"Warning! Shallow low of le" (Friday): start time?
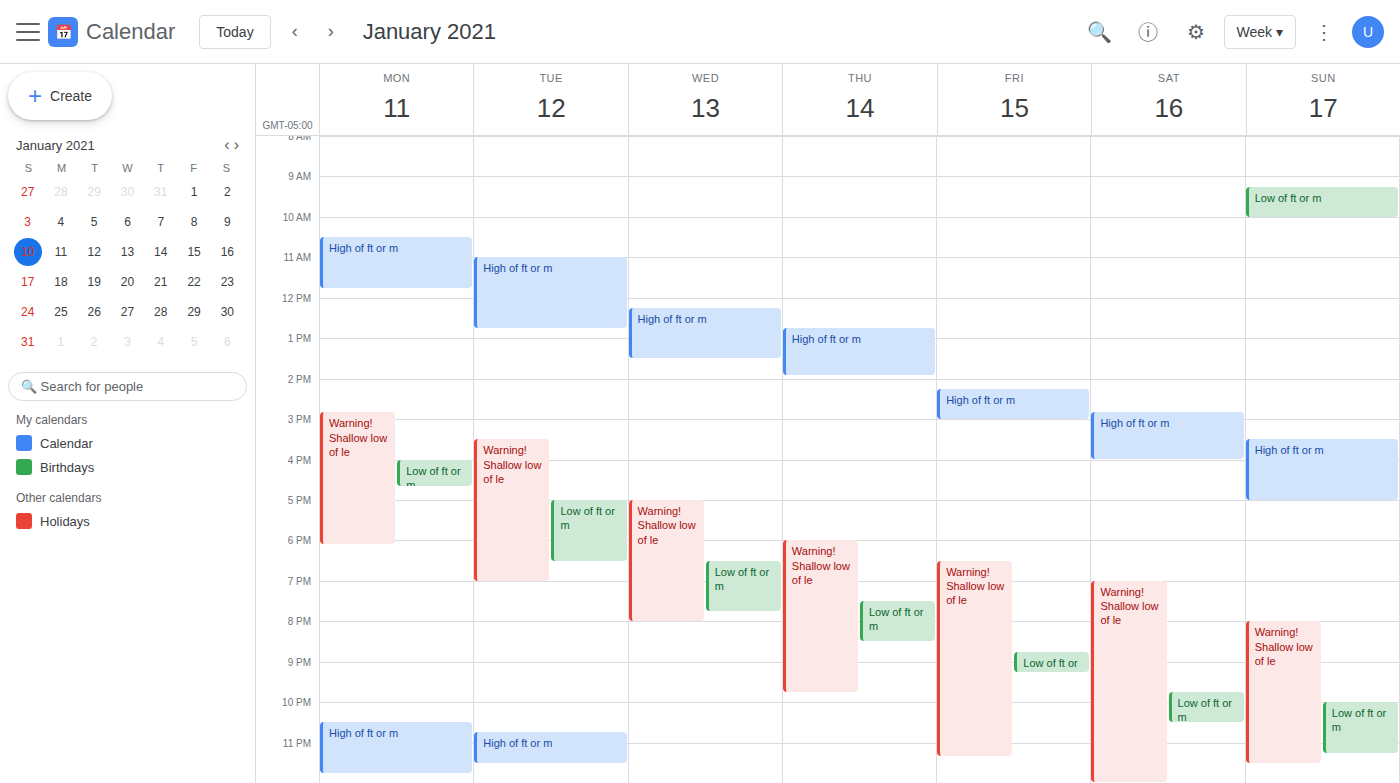
6:30 PM